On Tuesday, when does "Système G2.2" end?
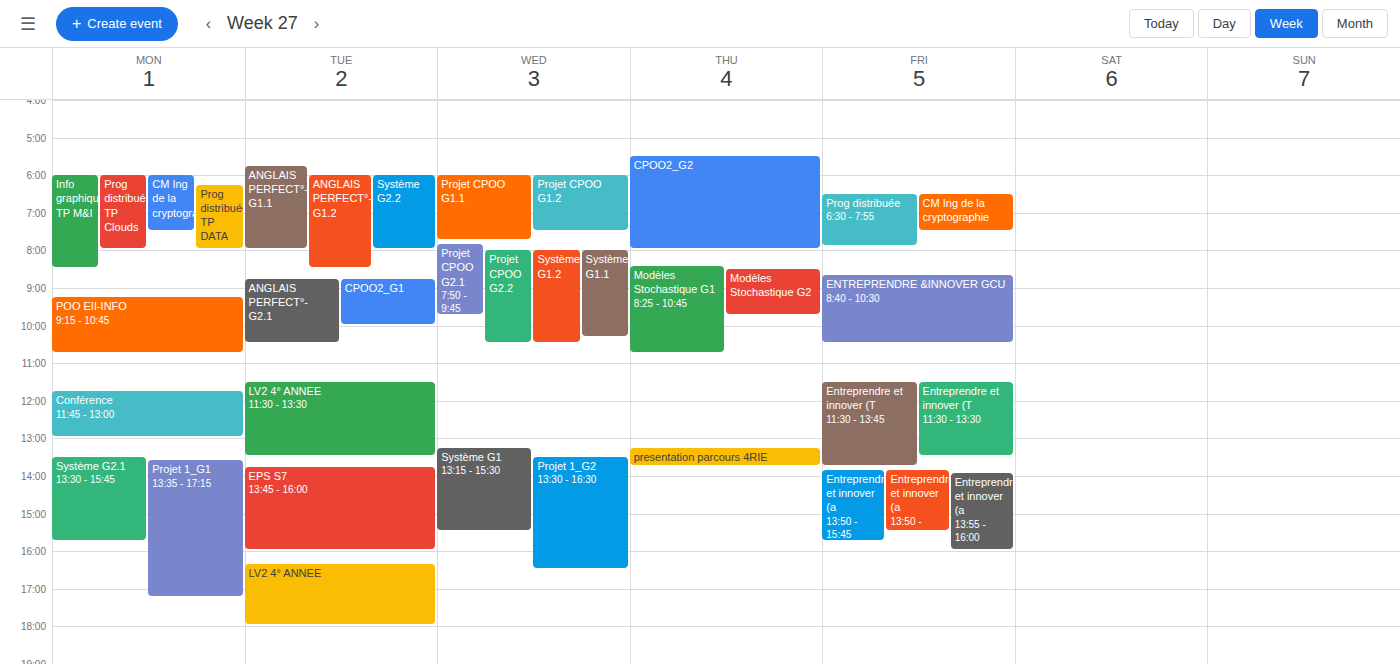
8:00 AM